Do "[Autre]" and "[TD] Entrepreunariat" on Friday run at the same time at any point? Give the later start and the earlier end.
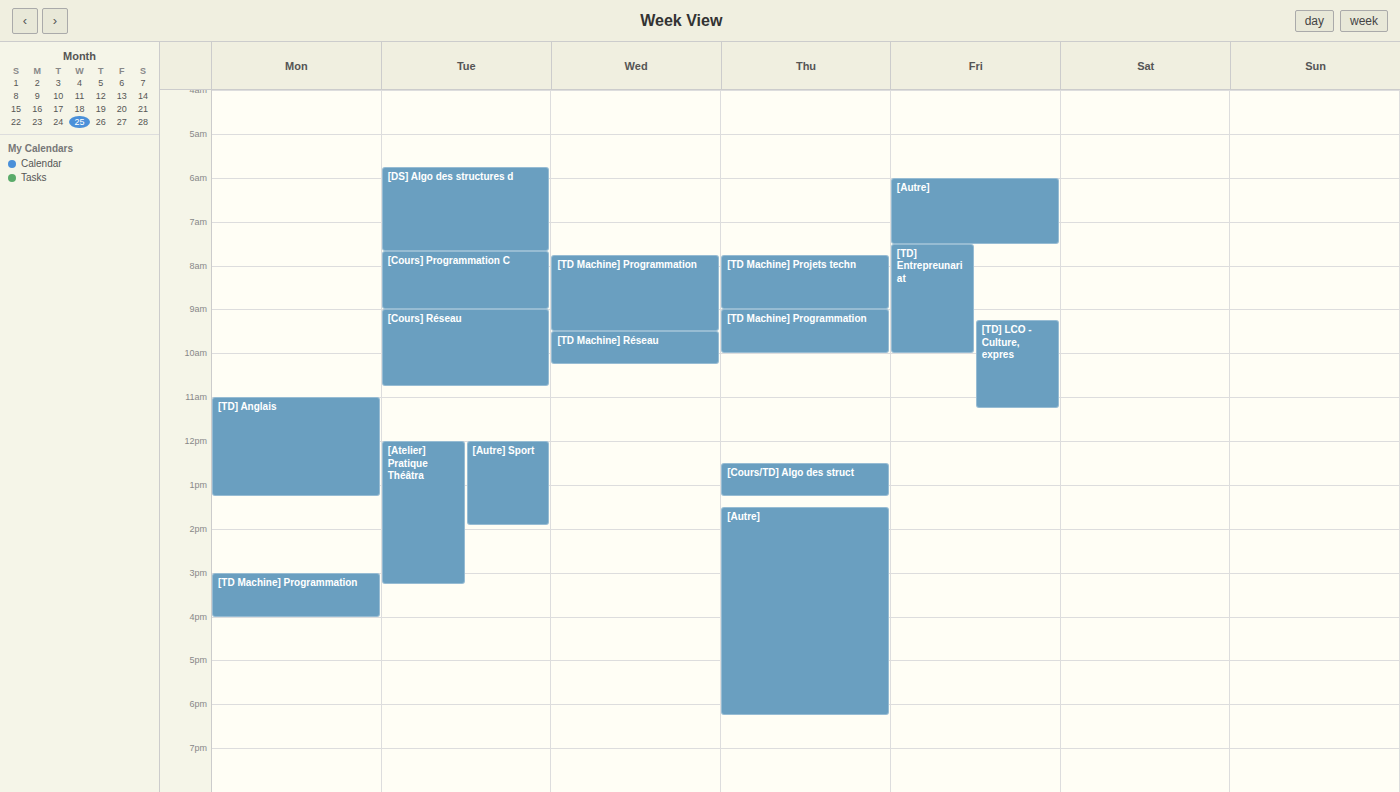
"[Autre]" ends at 7:30 AM, exactly when "[TD] Entrepreunariat" starts -- they touch but do not overlap.